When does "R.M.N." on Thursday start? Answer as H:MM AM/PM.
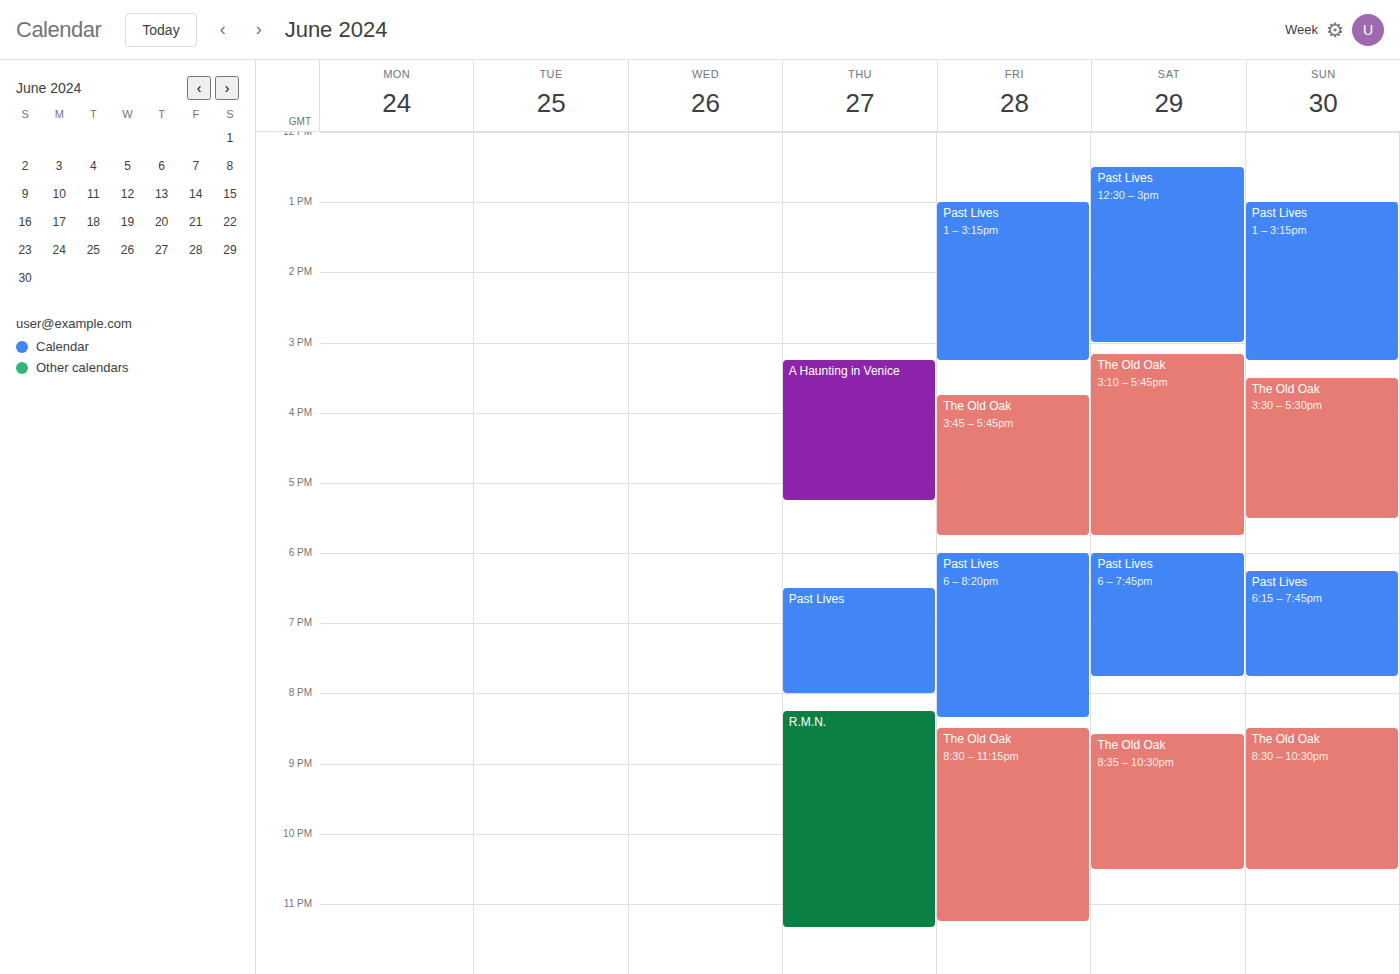
8:15 PM